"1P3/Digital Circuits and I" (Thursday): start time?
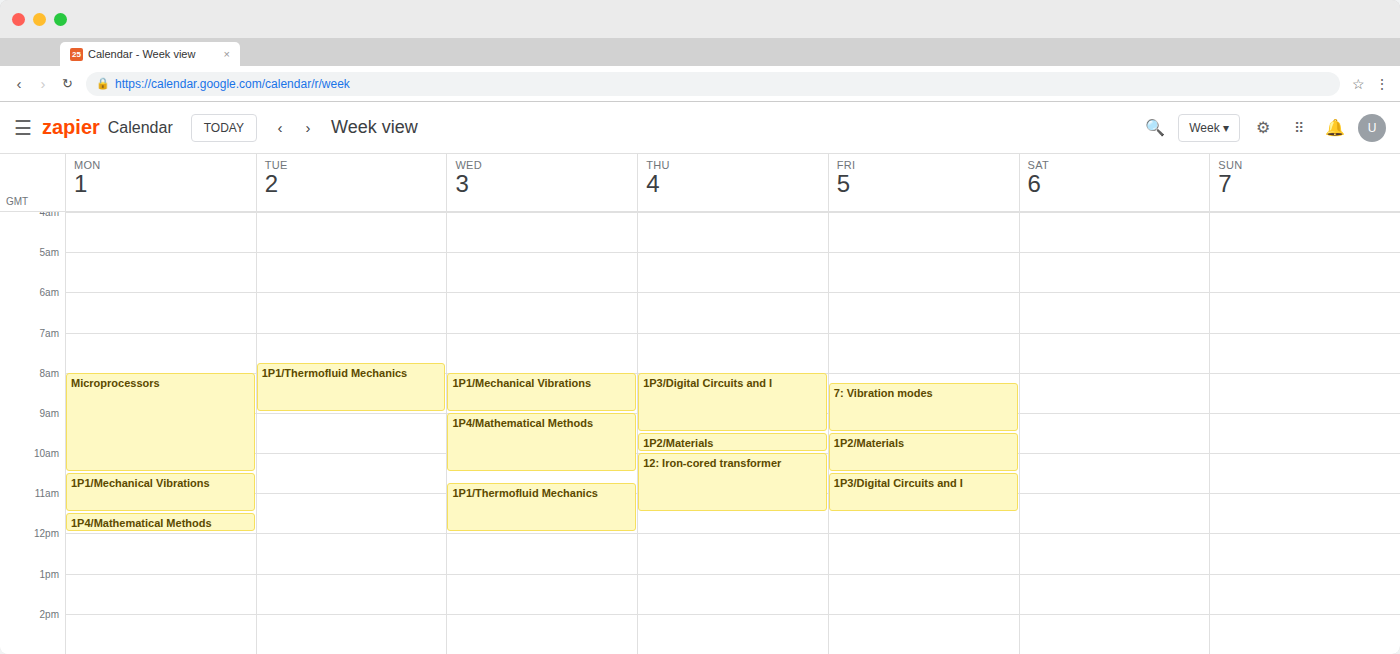
8:00 AM